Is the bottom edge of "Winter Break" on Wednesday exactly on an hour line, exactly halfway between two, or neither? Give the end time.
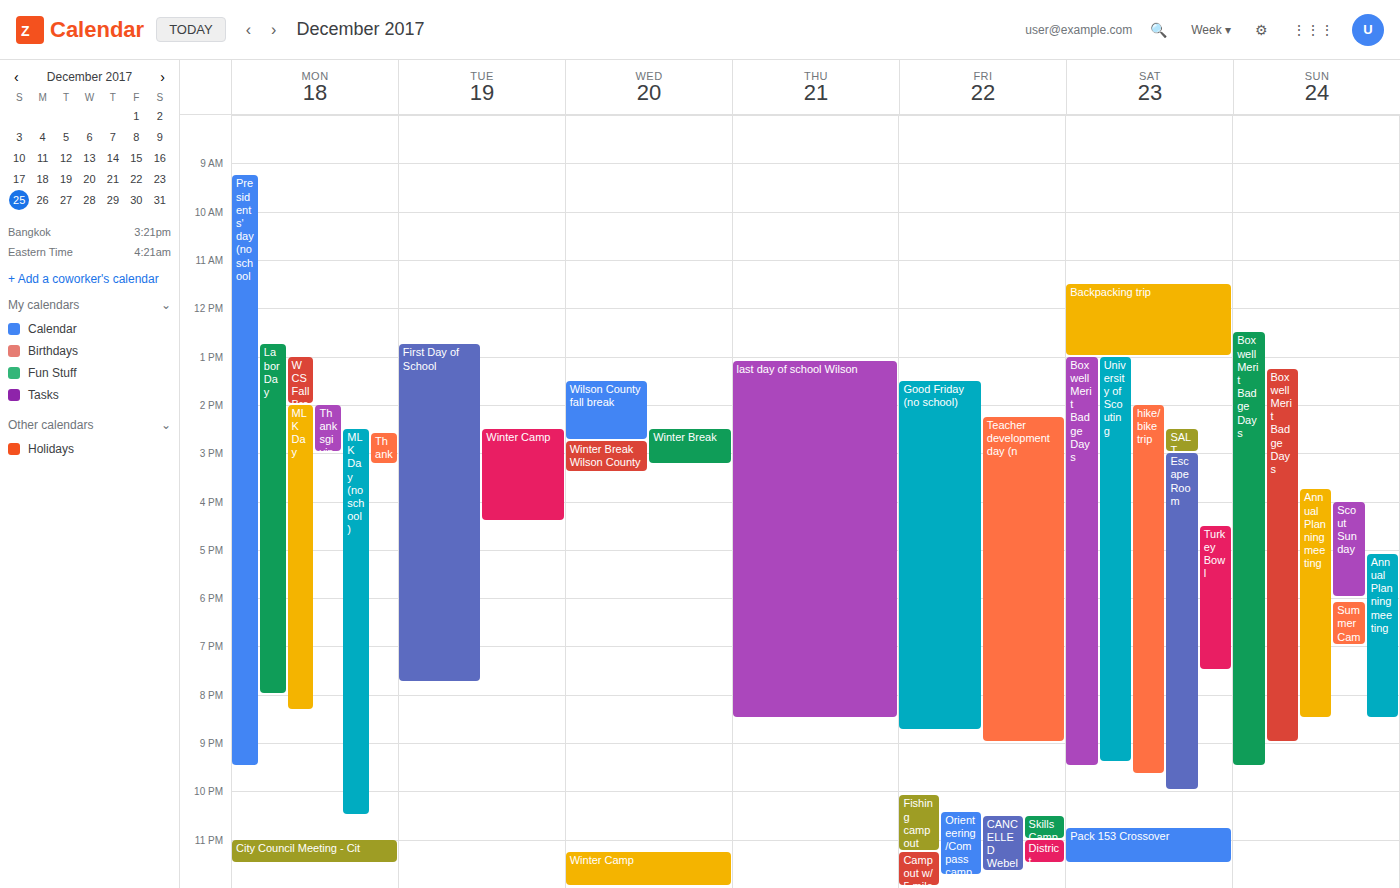
3:15 PM -- neither: a quarter of the way from the 3 PM line to the 4 PM line.